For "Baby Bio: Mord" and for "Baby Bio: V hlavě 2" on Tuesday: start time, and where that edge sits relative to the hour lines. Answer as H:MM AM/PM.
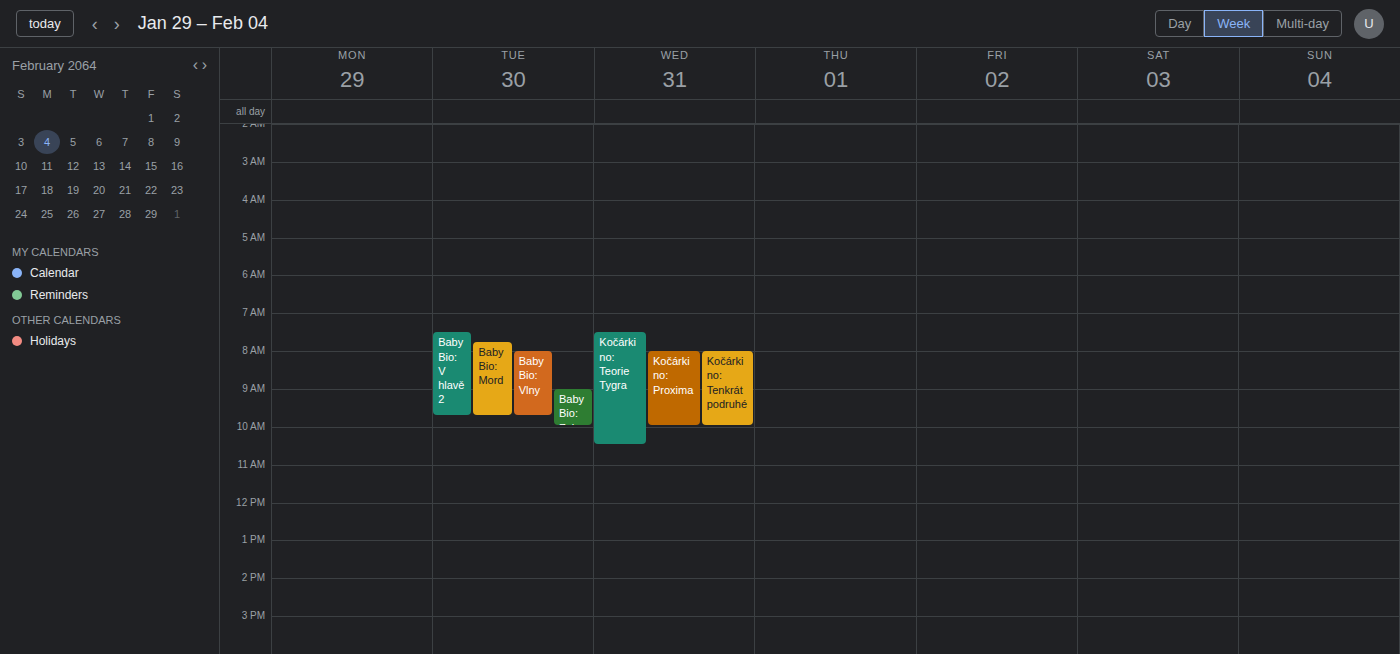
"Baby Bio: Mord": 7:45 AM, neither: three quarters of the way from the 7 AM line to the 8 AM line. "Baby Bio: V hlavě 2": 7:30 AM, halfway between the 7 AM and 8 AM lines.